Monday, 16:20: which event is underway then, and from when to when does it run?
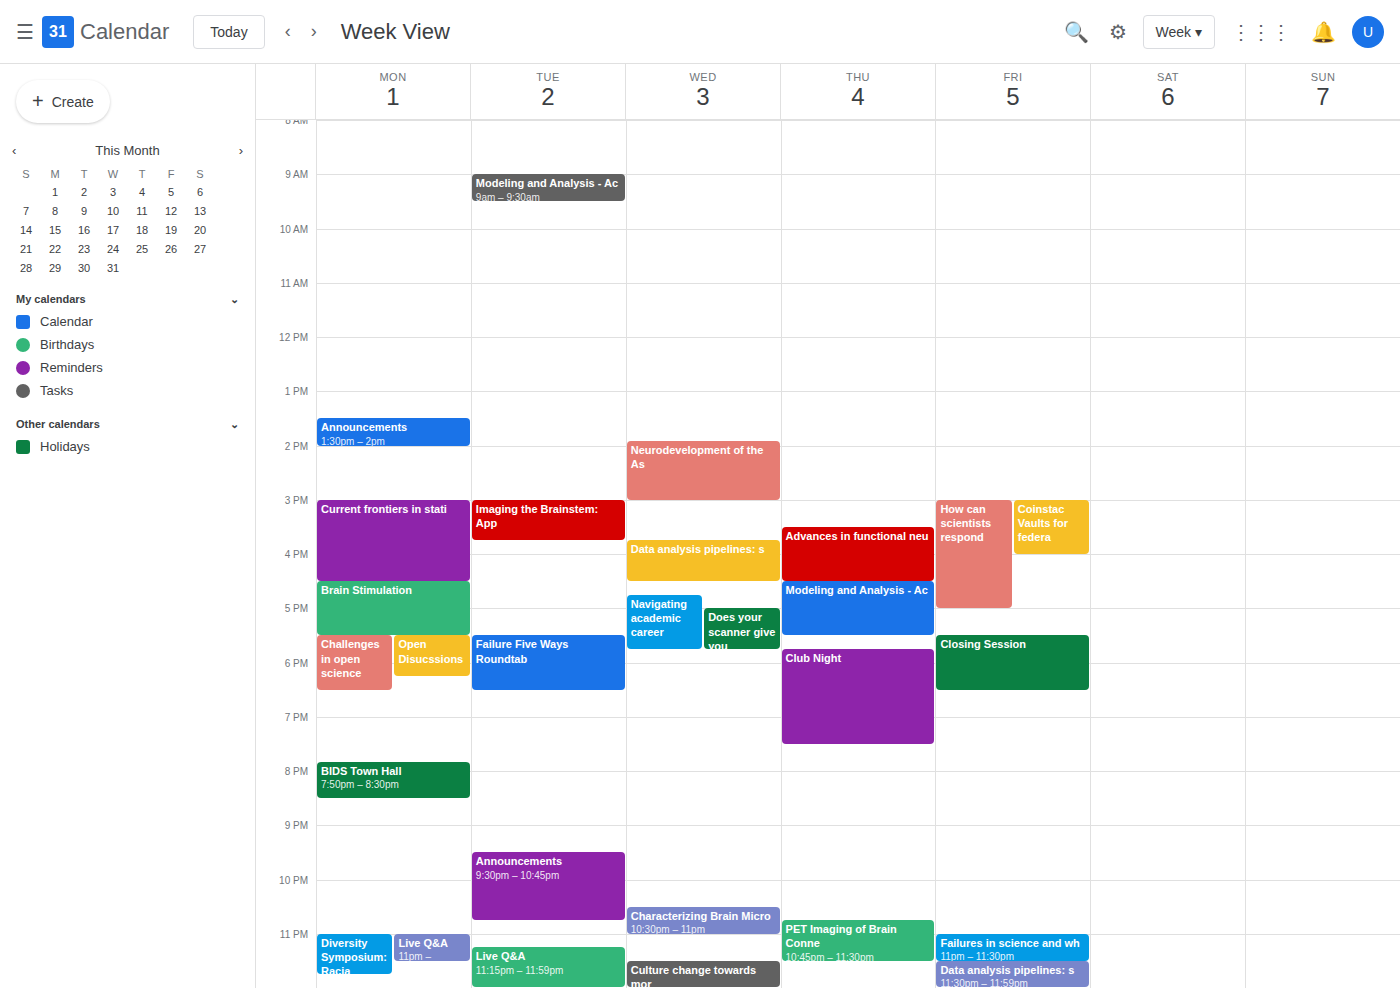
"Current frontiers in stati", 15:00 to 16:30